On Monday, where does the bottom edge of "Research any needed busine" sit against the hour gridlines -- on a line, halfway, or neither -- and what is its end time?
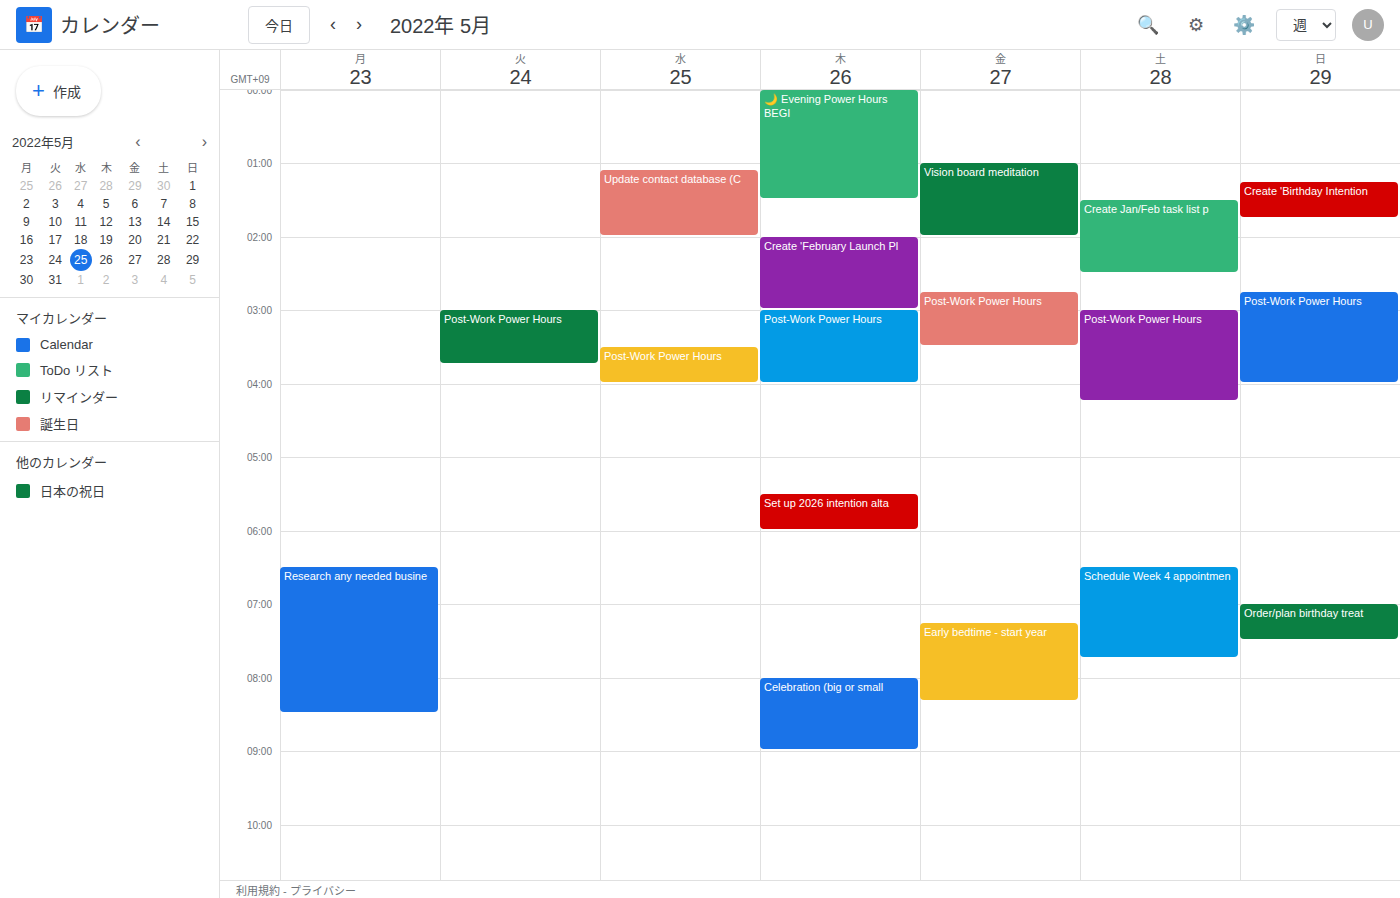
8:30 AM -- halfway between the 8 AM and 9 AM lines.